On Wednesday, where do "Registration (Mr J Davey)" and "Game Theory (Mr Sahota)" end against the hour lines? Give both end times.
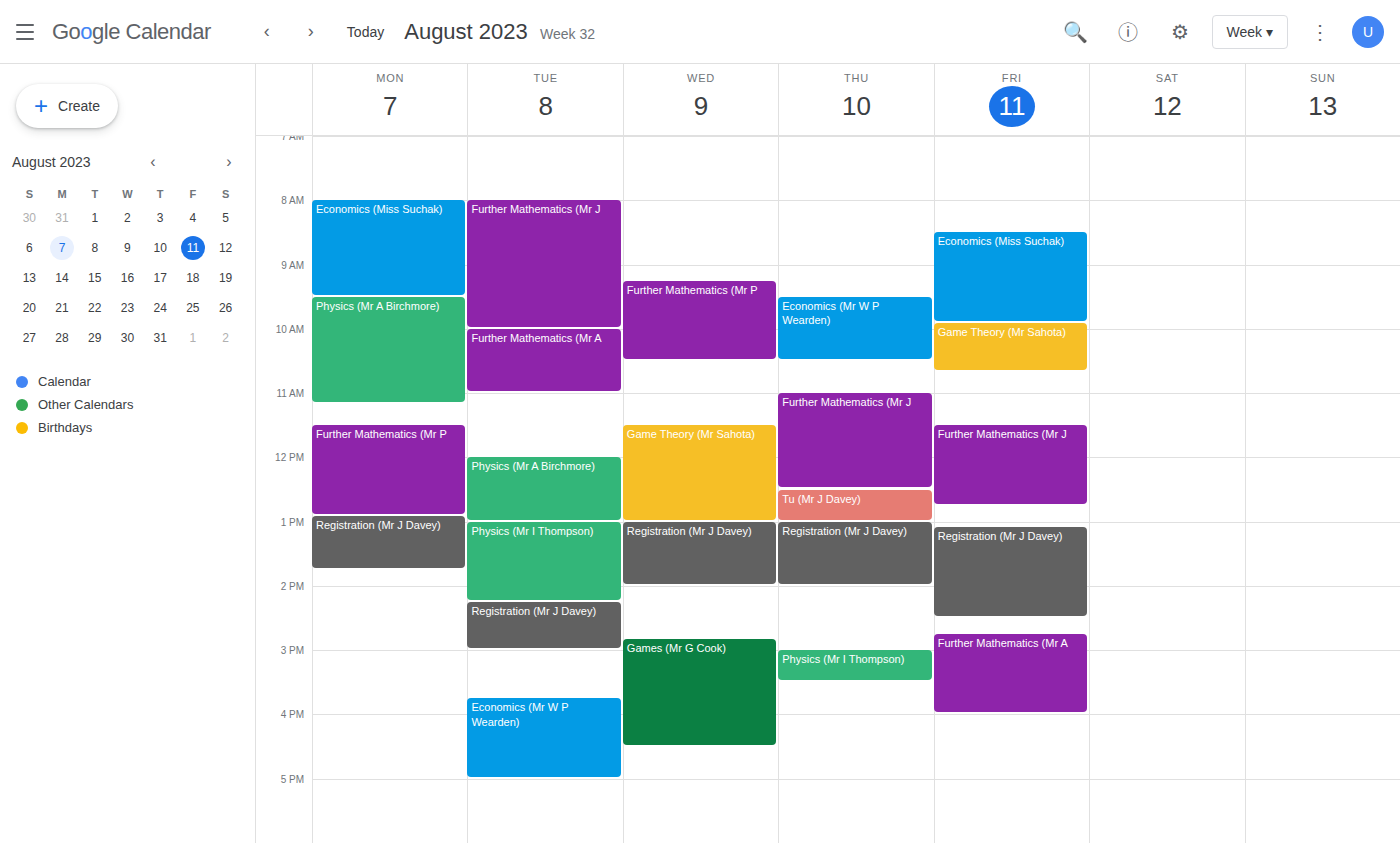
"Registration (Mr J Davey)": 2:00 PM, exactly on the 2 PM line. "Game Theory (Mr Sahota)": 1:00 PM, exactly on the 1 PM line.